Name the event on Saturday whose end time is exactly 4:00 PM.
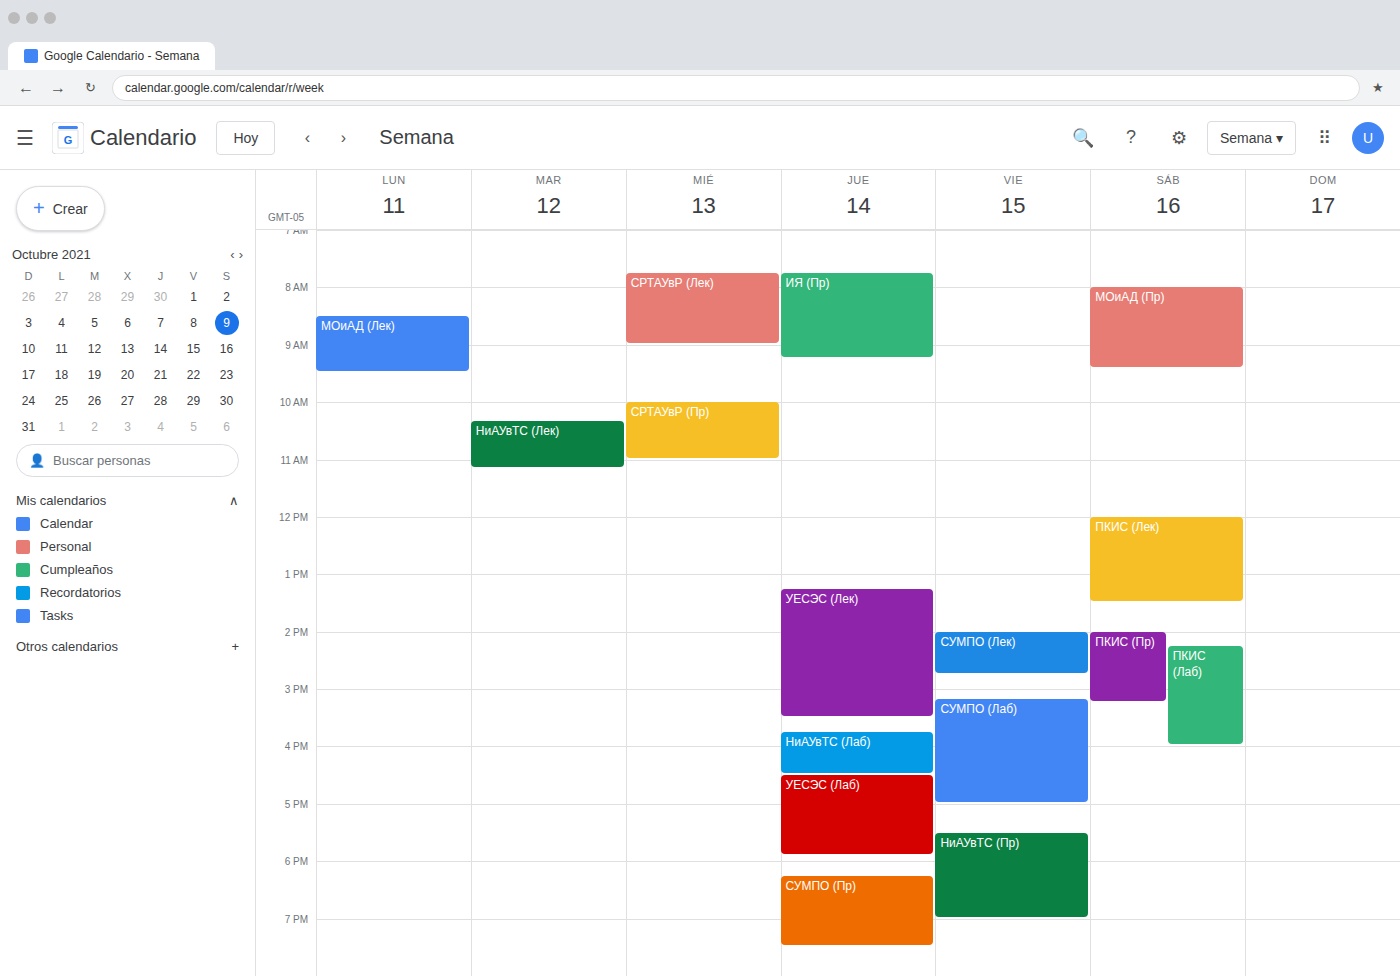
"ПКИС (Лаб)"